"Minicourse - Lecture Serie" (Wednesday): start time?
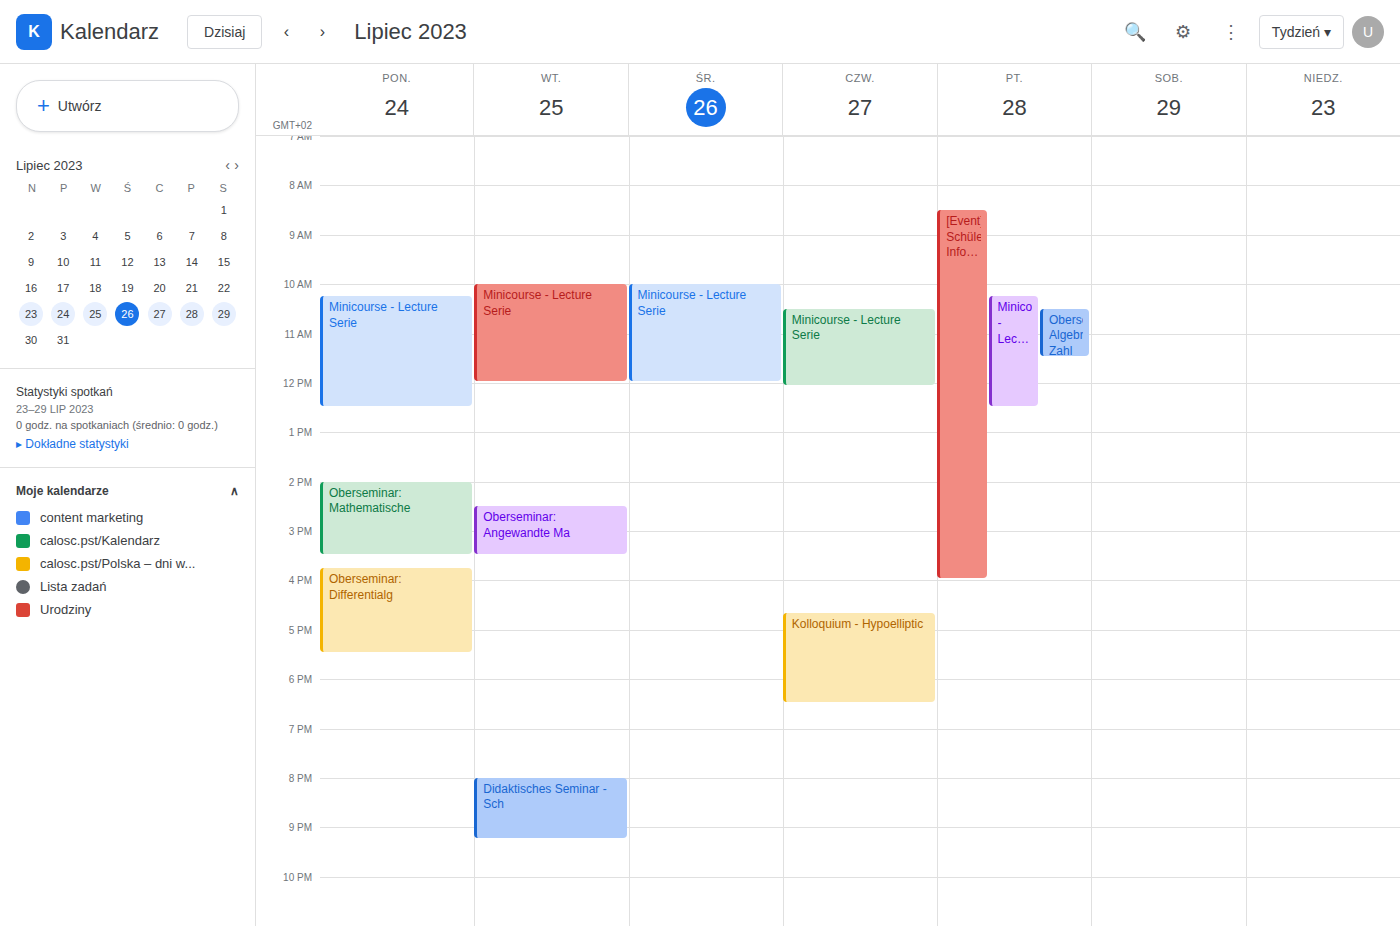
10:00